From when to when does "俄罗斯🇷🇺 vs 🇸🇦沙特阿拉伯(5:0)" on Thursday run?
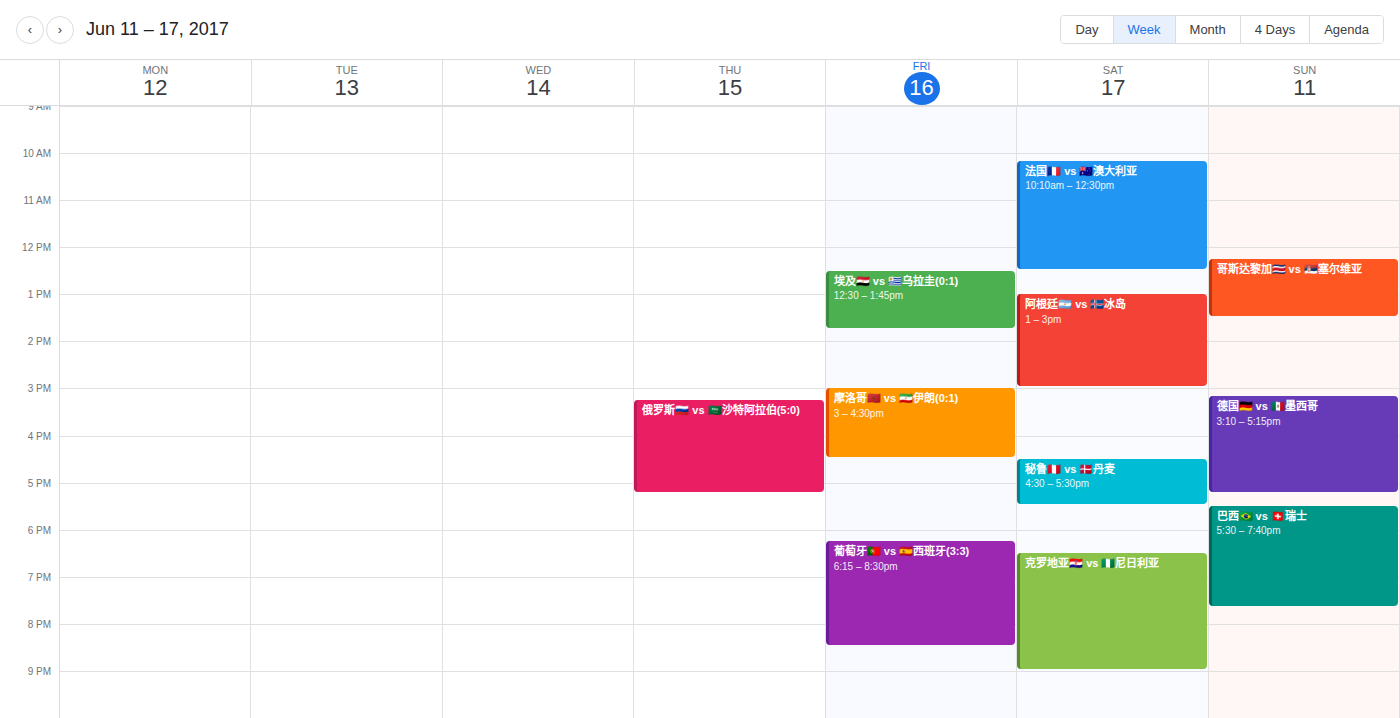
3:15 PM to 5:15 PM